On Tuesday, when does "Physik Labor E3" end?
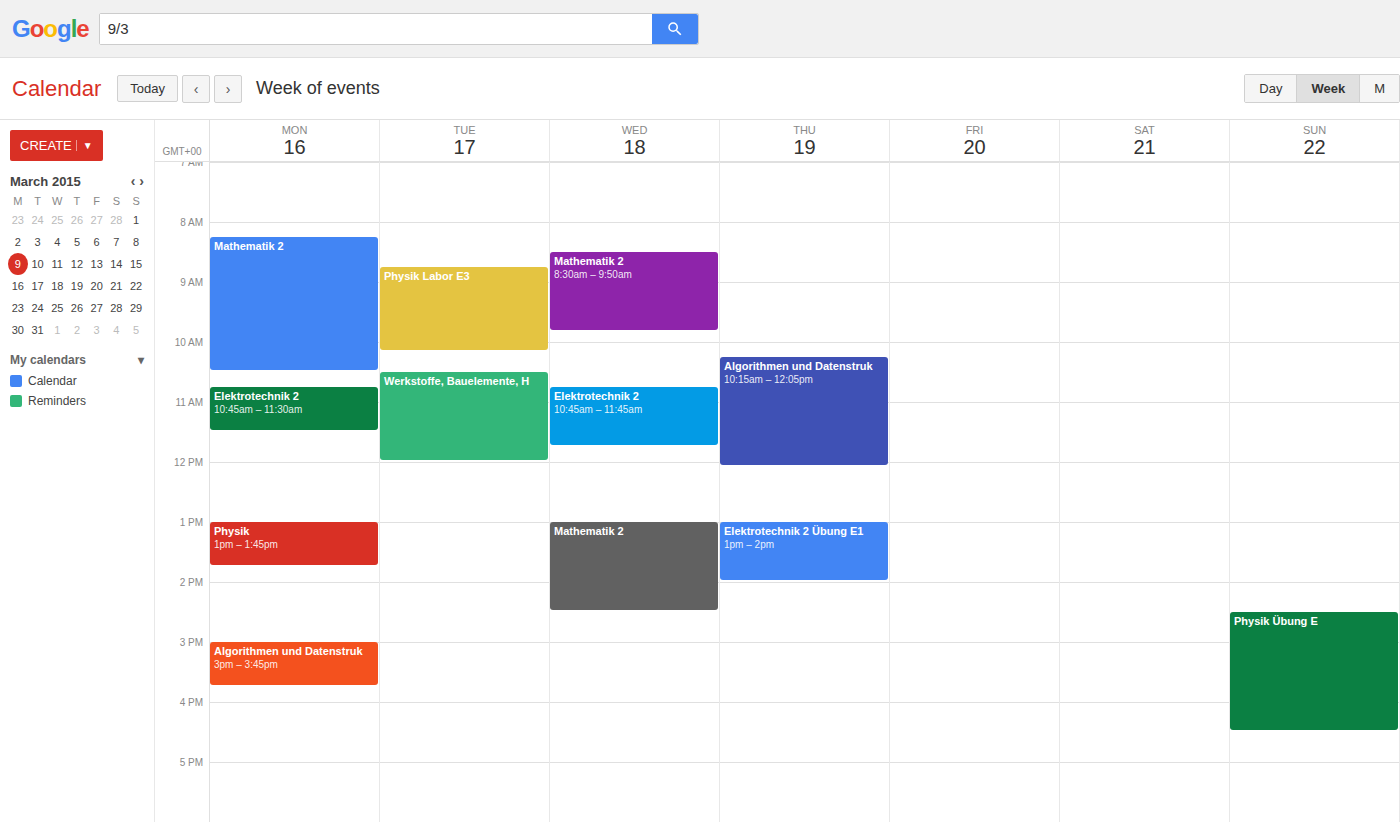
10:10 AM